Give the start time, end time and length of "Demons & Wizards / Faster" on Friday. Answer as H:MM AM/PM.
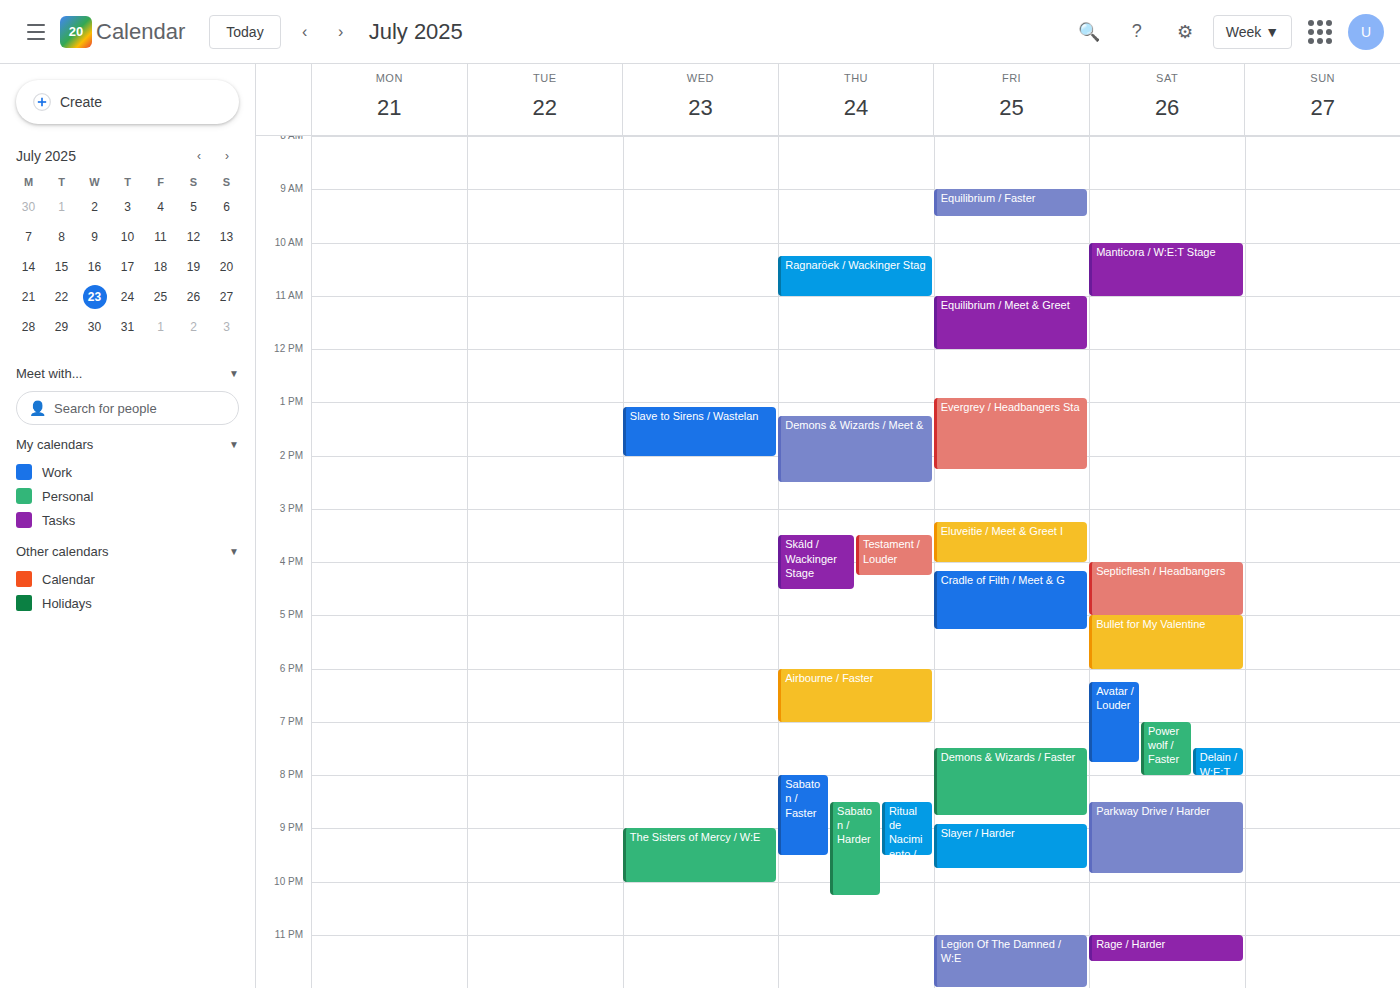
7:30 PM to 8:45 PM, 1 hour 15 minutes